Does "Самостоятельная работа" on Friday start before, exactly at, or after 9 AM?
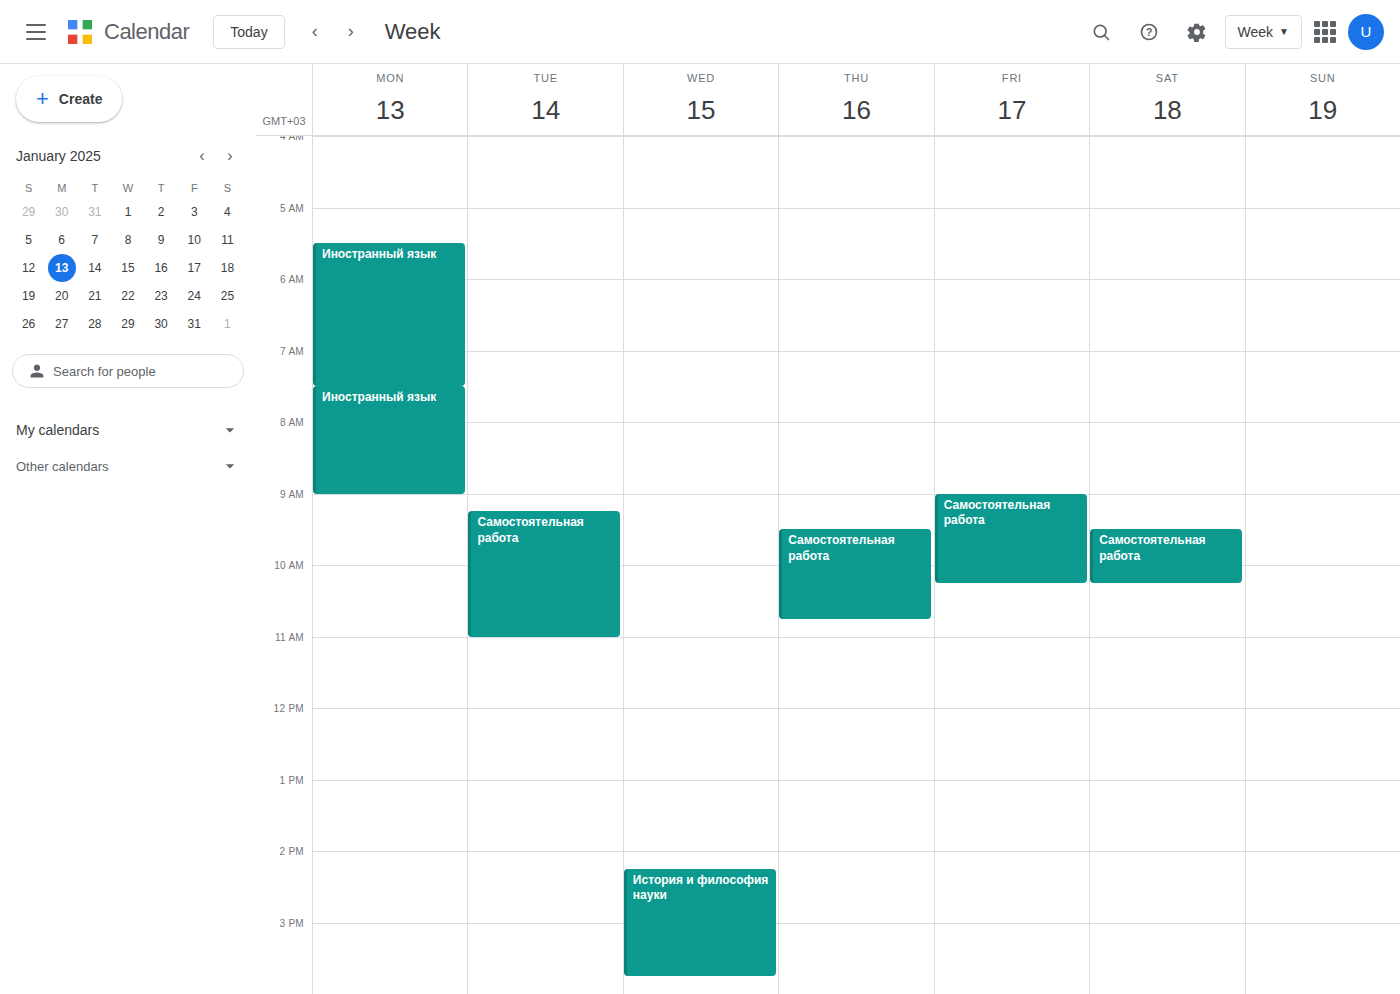
9:00 AM -- exactly at 9 AM, on the 9 AM line.